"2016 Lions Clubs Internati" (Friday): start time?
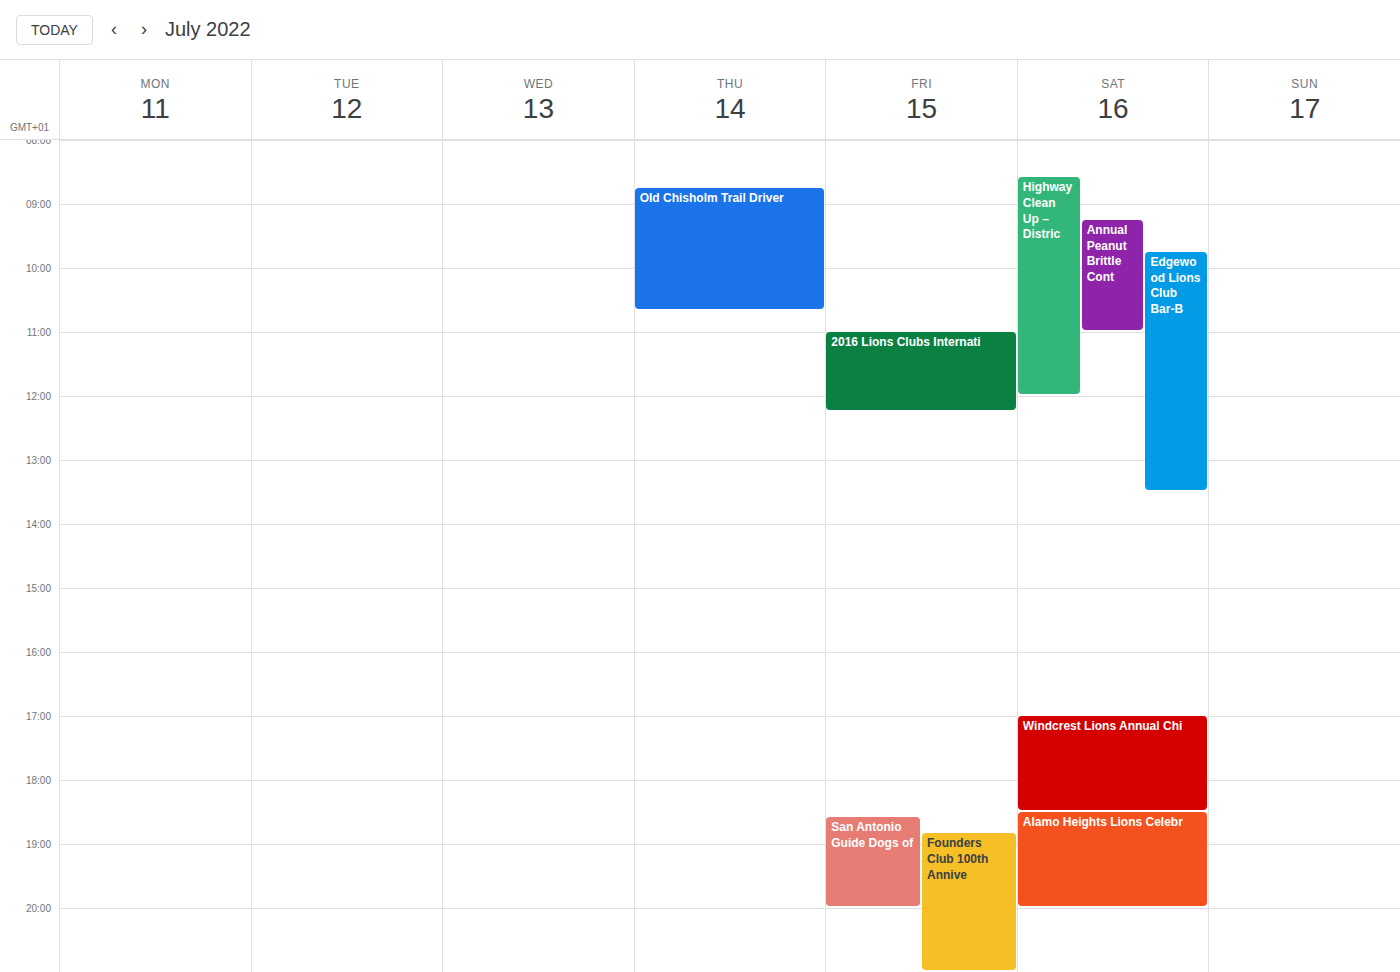
11:00